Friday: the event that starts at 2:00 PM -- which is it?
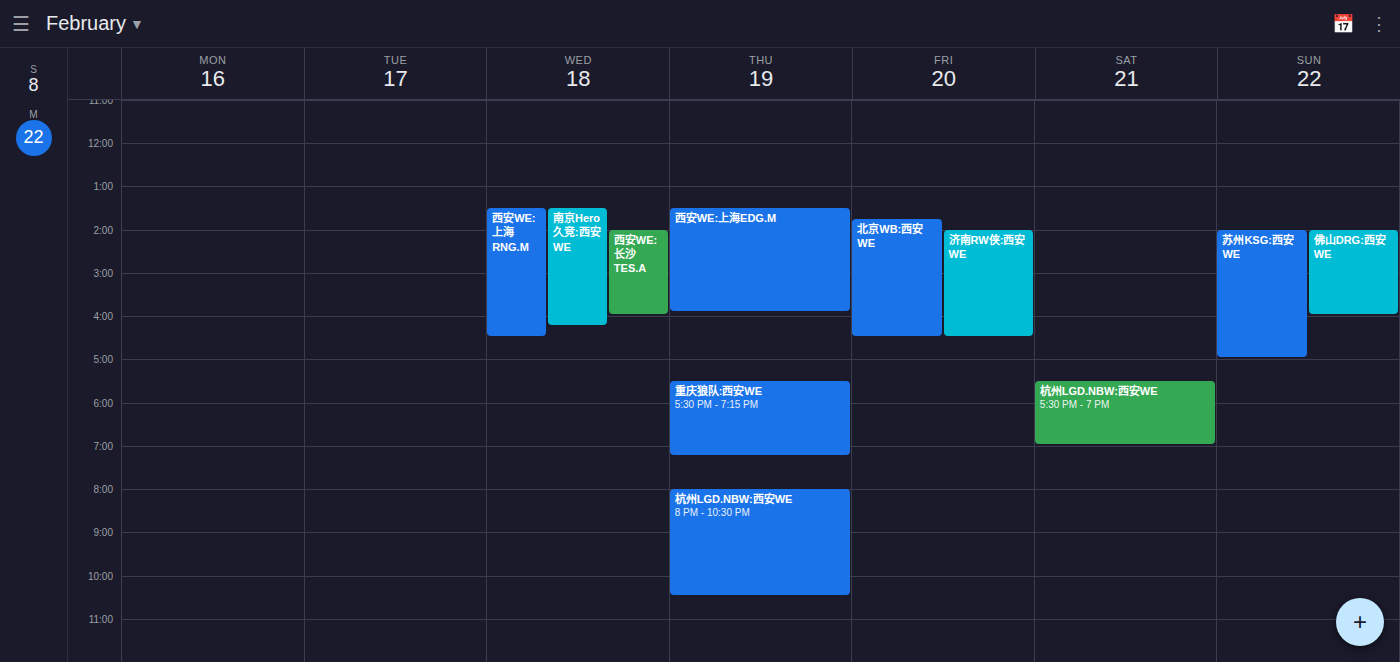
"济南RW侠:西安WE"